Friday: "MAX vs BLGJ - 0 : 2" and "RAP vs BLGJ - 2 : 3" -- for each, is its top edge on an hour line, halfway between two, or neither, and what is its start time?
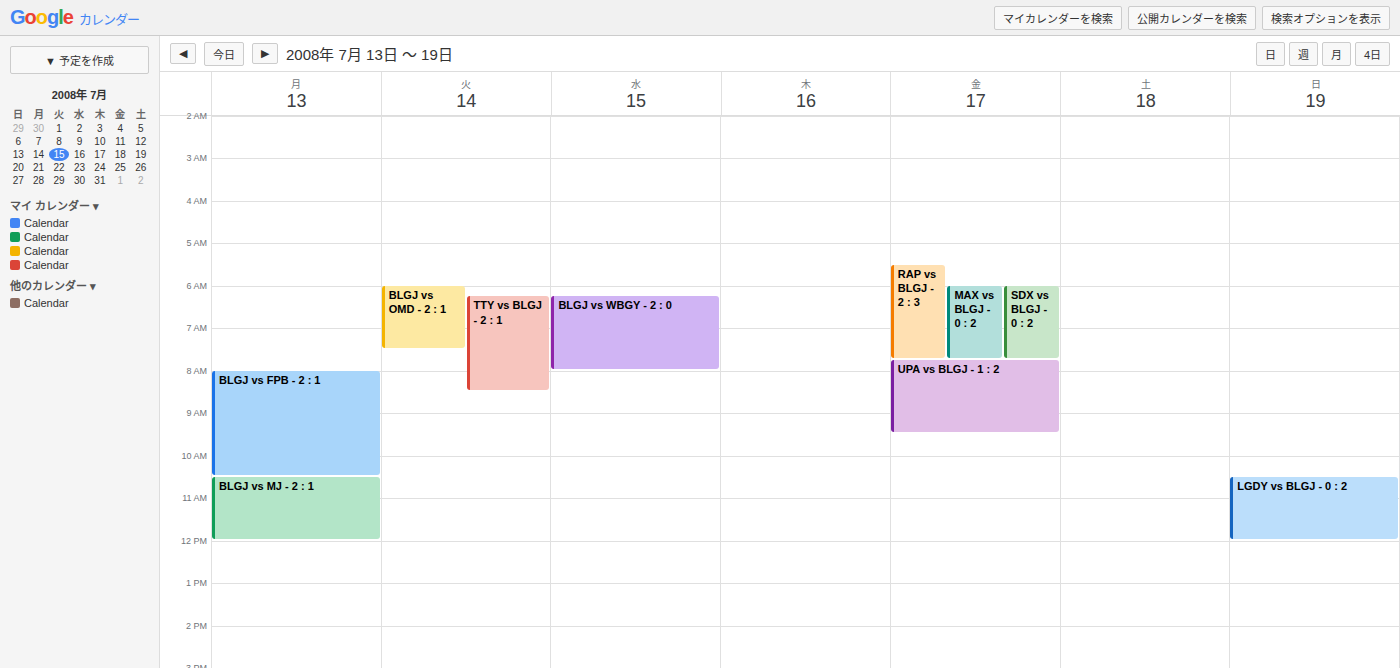
"MAX vs BLGJ - 0 : 2": 6:00 AM, exactly on the 6 AM line. "RAP vs BLGJ - 2 : 3": 5:30 AM, halfway between the 5 AM and 6 AM lines.